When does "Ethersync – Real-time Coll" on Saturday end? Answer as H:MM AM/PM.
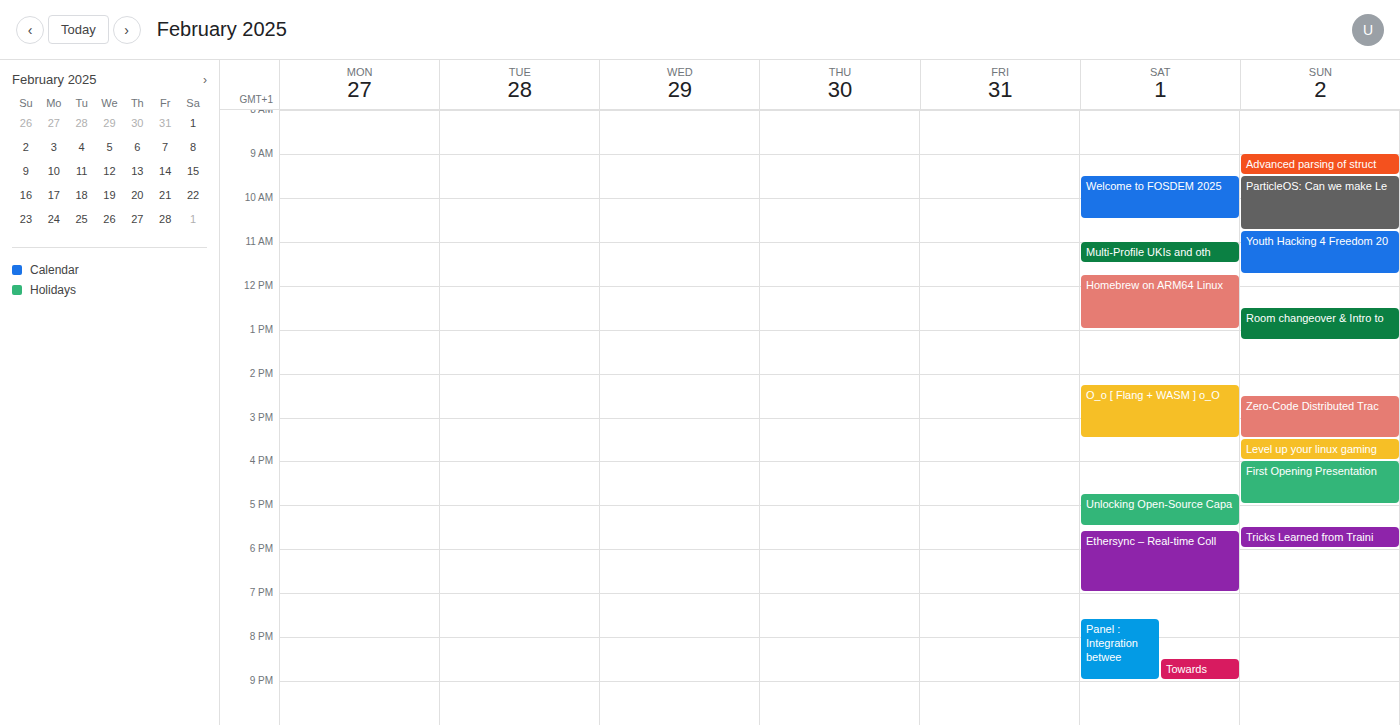
7:00 PM